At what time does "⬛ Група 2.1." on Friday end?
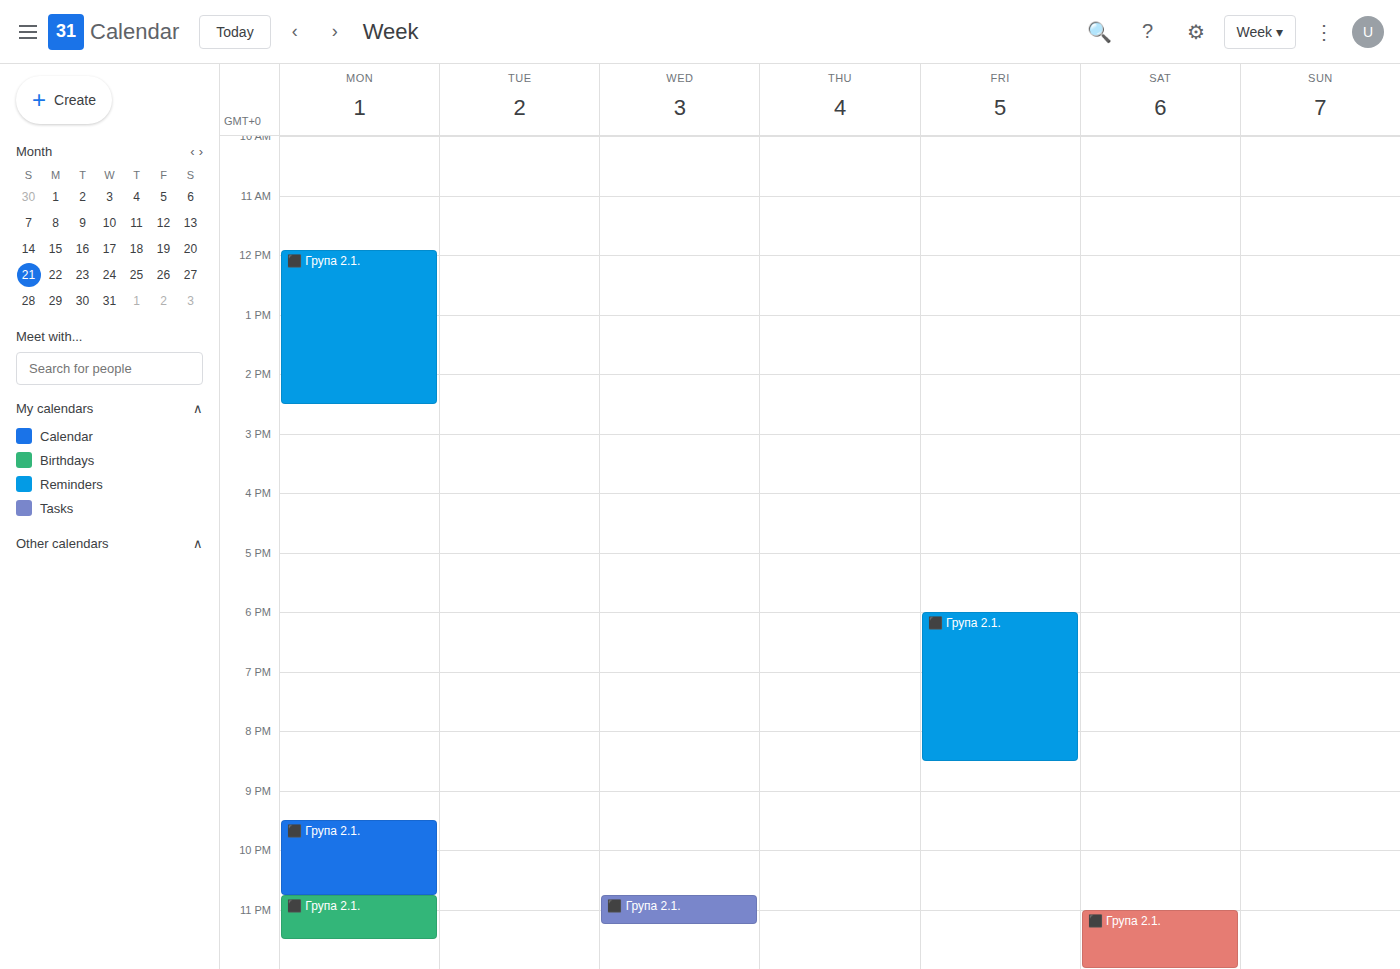
20:30